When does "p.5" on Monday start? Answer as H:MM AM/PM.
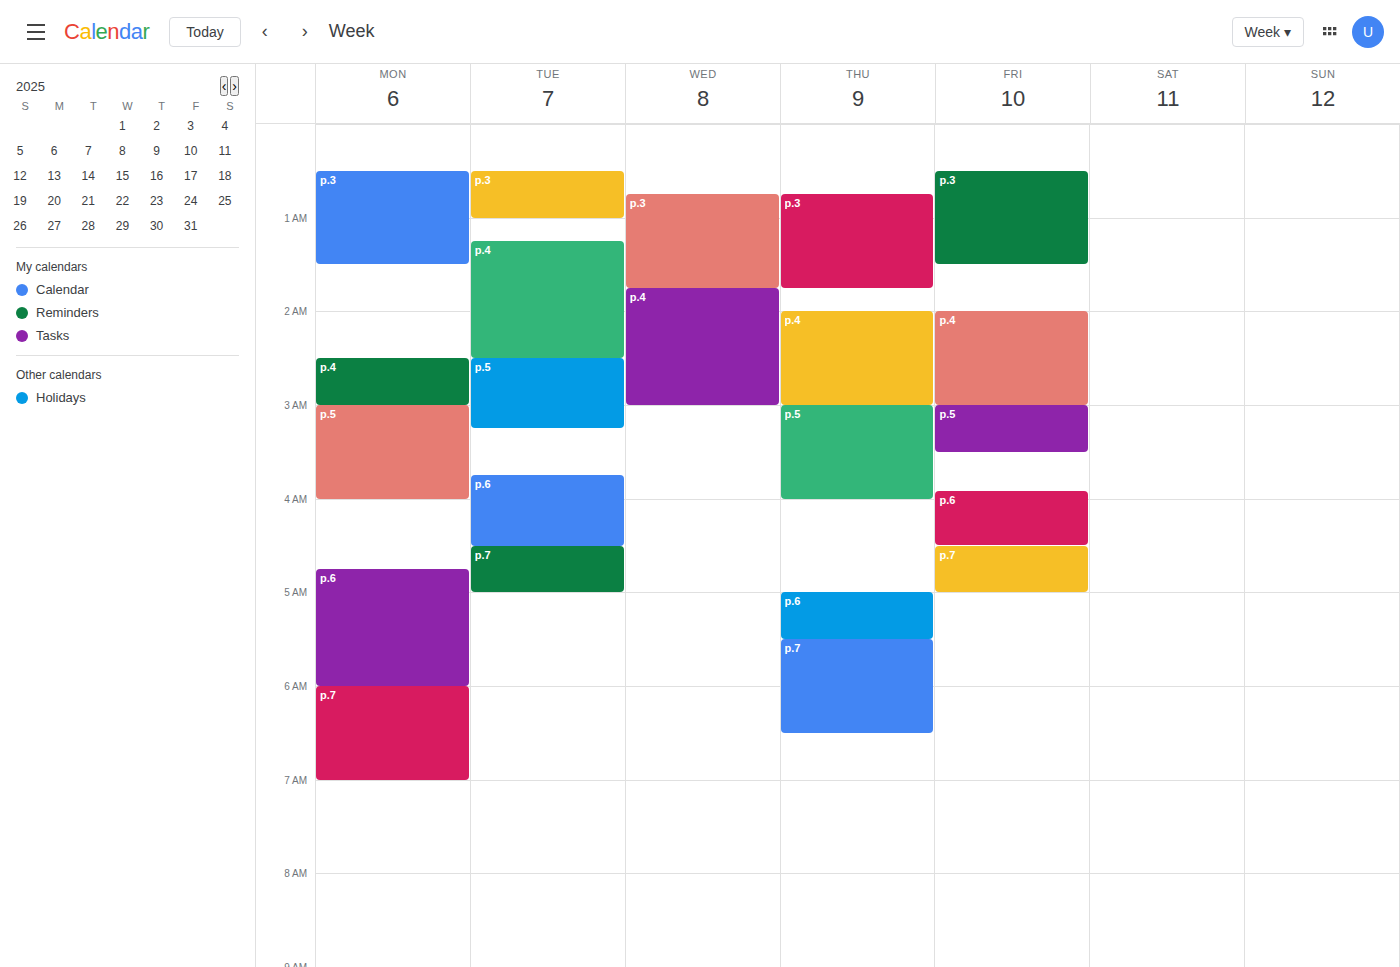
3:00 AM